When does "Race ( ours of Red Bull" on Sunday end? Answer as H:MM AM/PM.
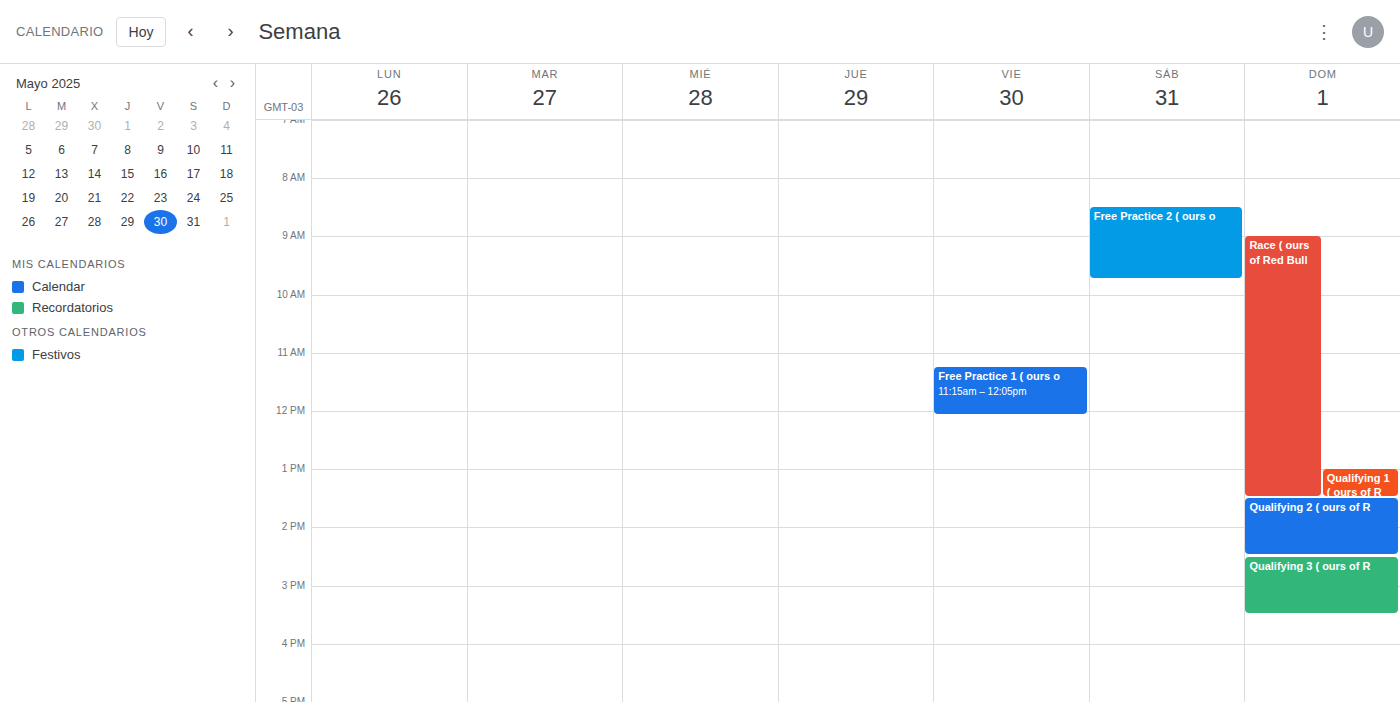
1:30 PM